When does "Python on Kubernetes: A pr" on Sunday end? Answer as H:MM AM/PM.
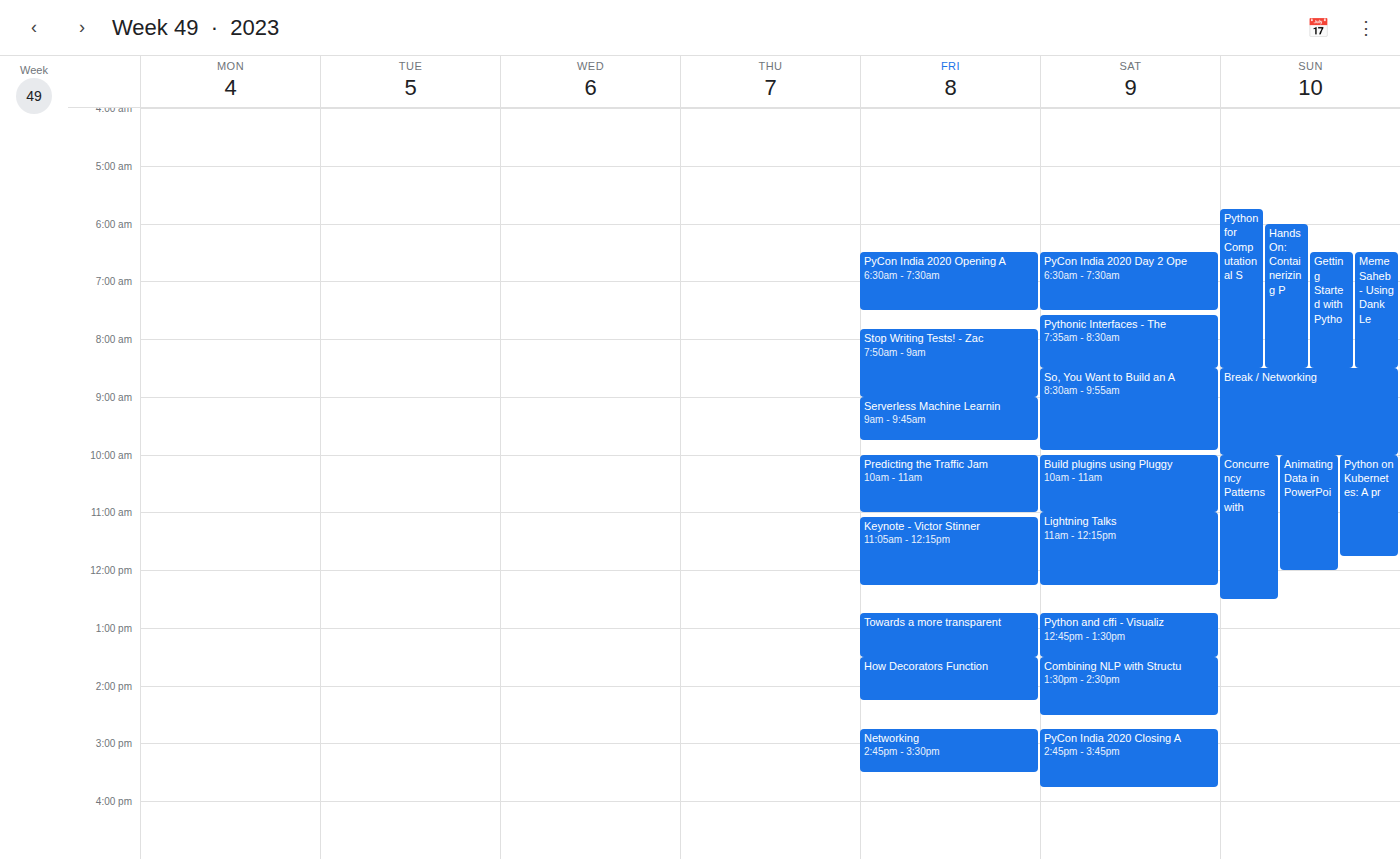
11:45 AM